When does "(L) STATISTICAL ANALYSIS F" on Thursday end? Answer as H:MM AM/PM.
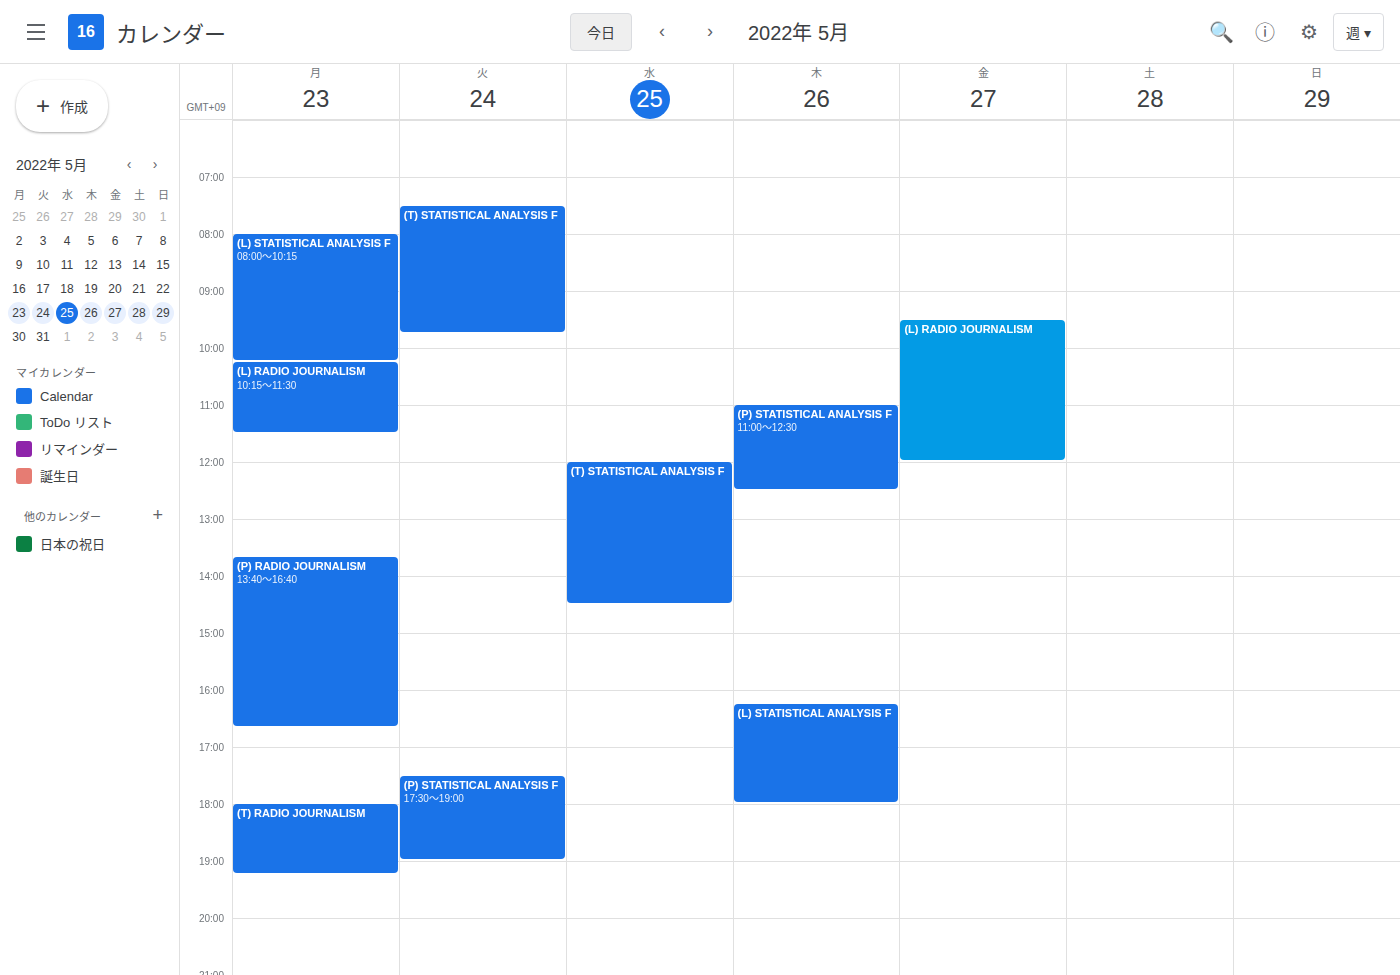
6:00 PM